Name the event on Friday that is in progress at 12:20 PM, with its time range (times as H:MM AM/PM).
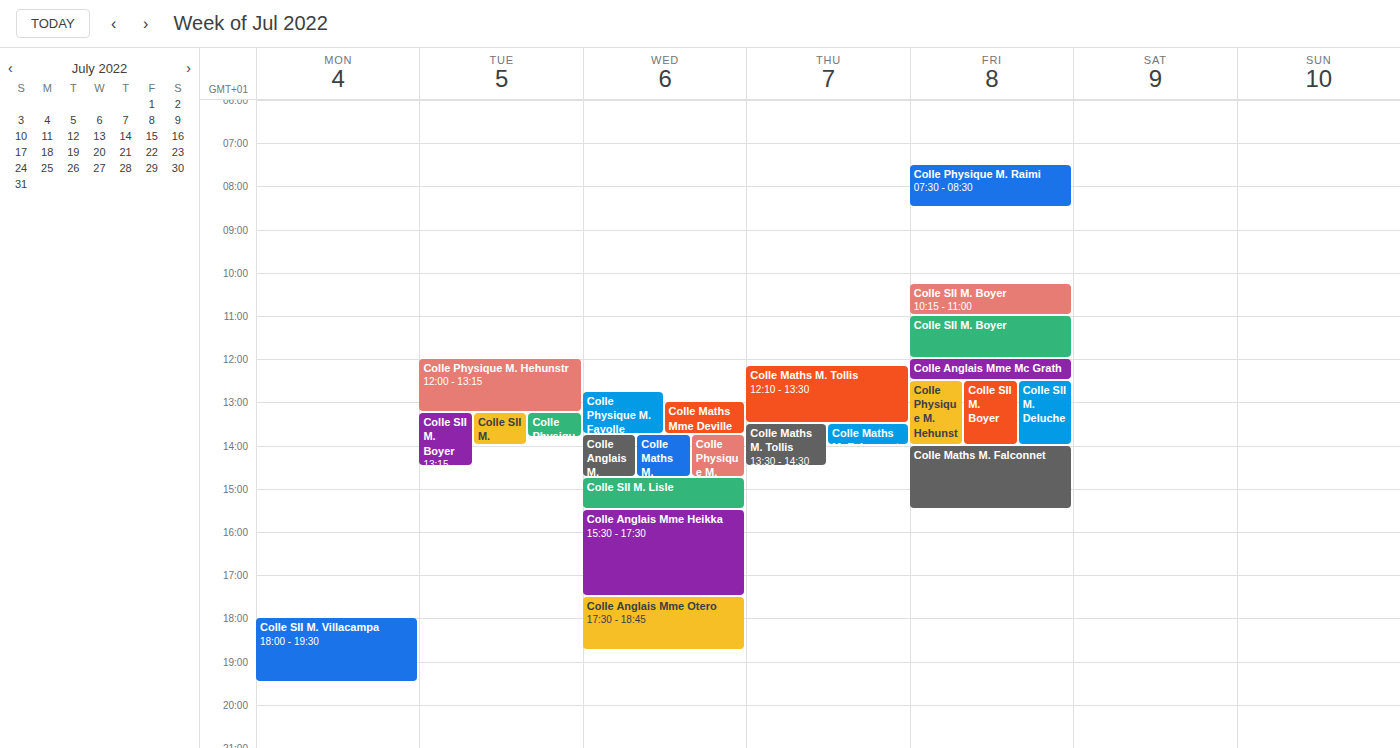
"Colle Anglais Mme Mc Grath", 12:00 PM to 12:30 PM